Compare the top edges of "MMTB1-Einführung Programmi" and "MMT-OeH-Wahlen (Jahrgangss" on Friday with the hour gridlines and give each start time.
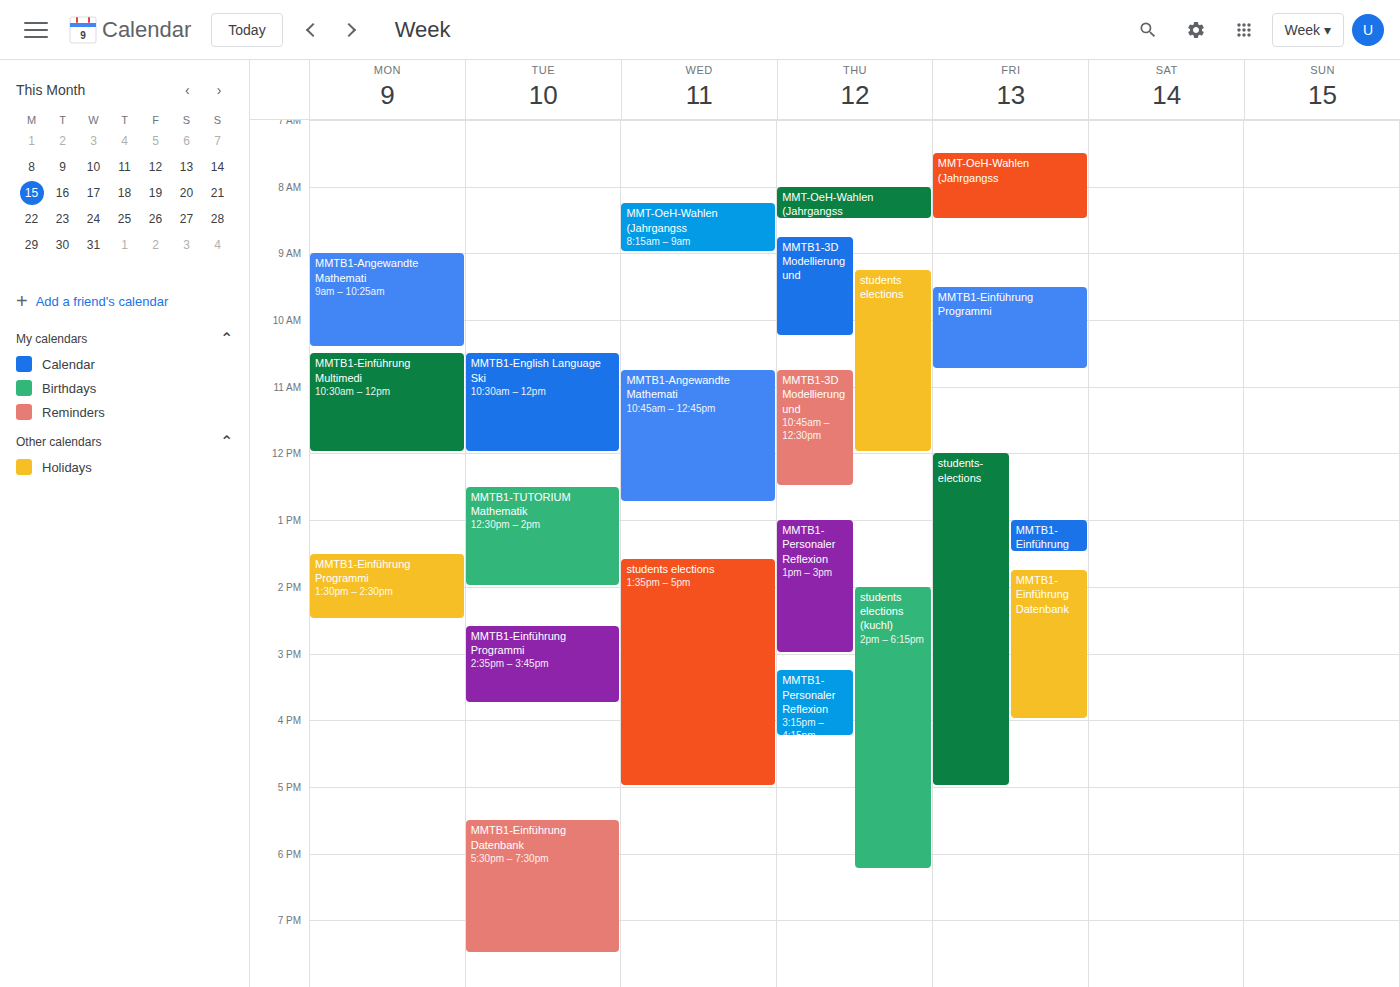
"MMTB1-Einführung Programmi": 9:30 AM, halfway between the 9 AM and 10 AM lines. "MMT-OeH-Wahlen (Jahrgangss": 7:30 AM, halfway between the 7 AM and 8 AM lines.